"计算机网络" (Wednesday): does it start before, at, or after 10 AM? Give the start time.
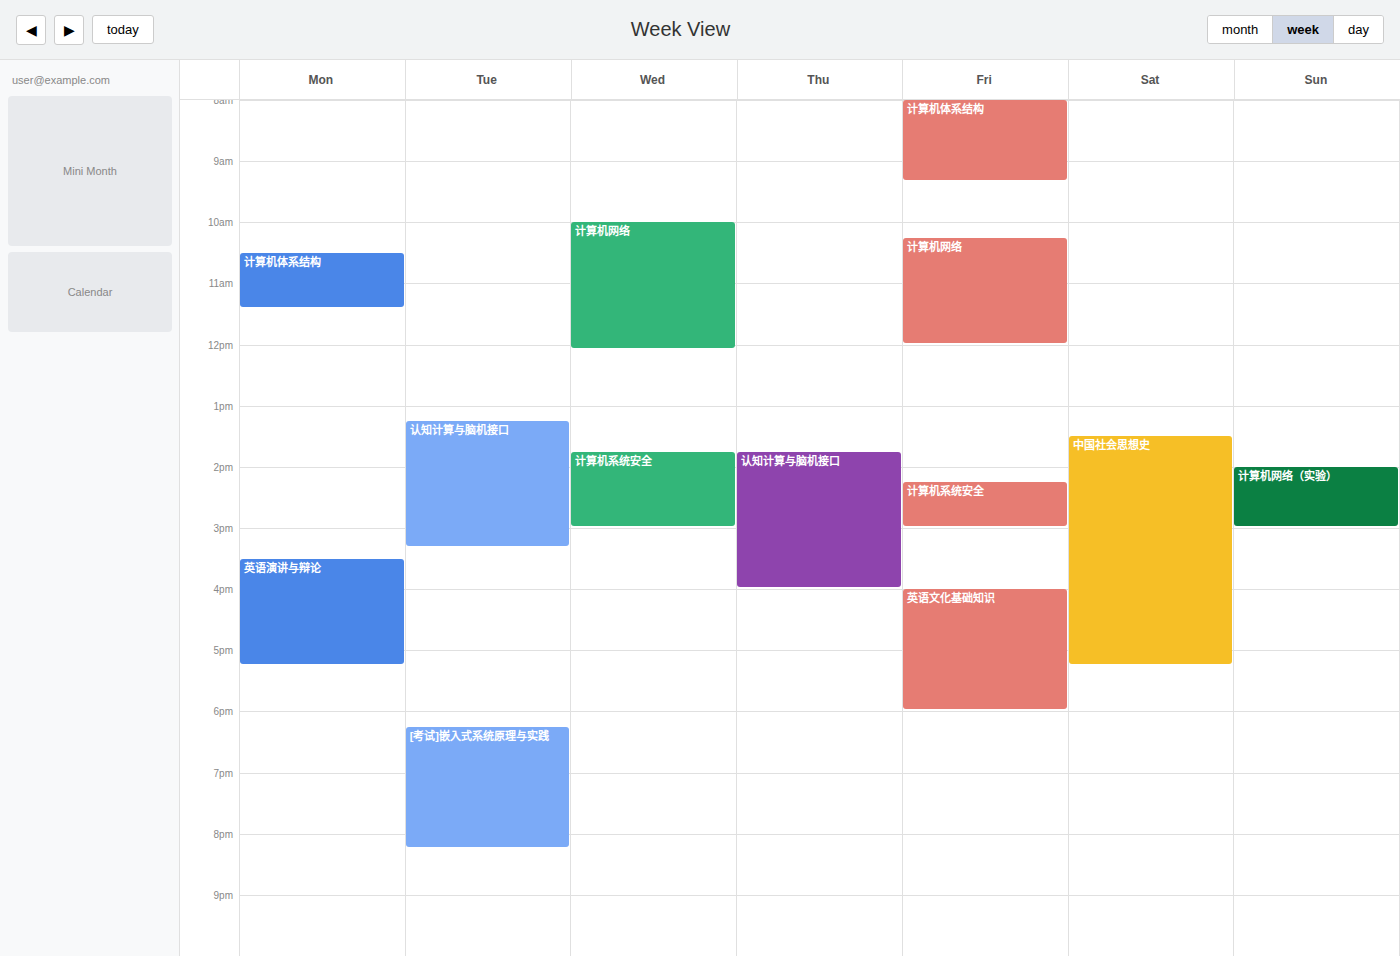
10:00 AM -- exactly at 10 AM, on the 10 AM line.